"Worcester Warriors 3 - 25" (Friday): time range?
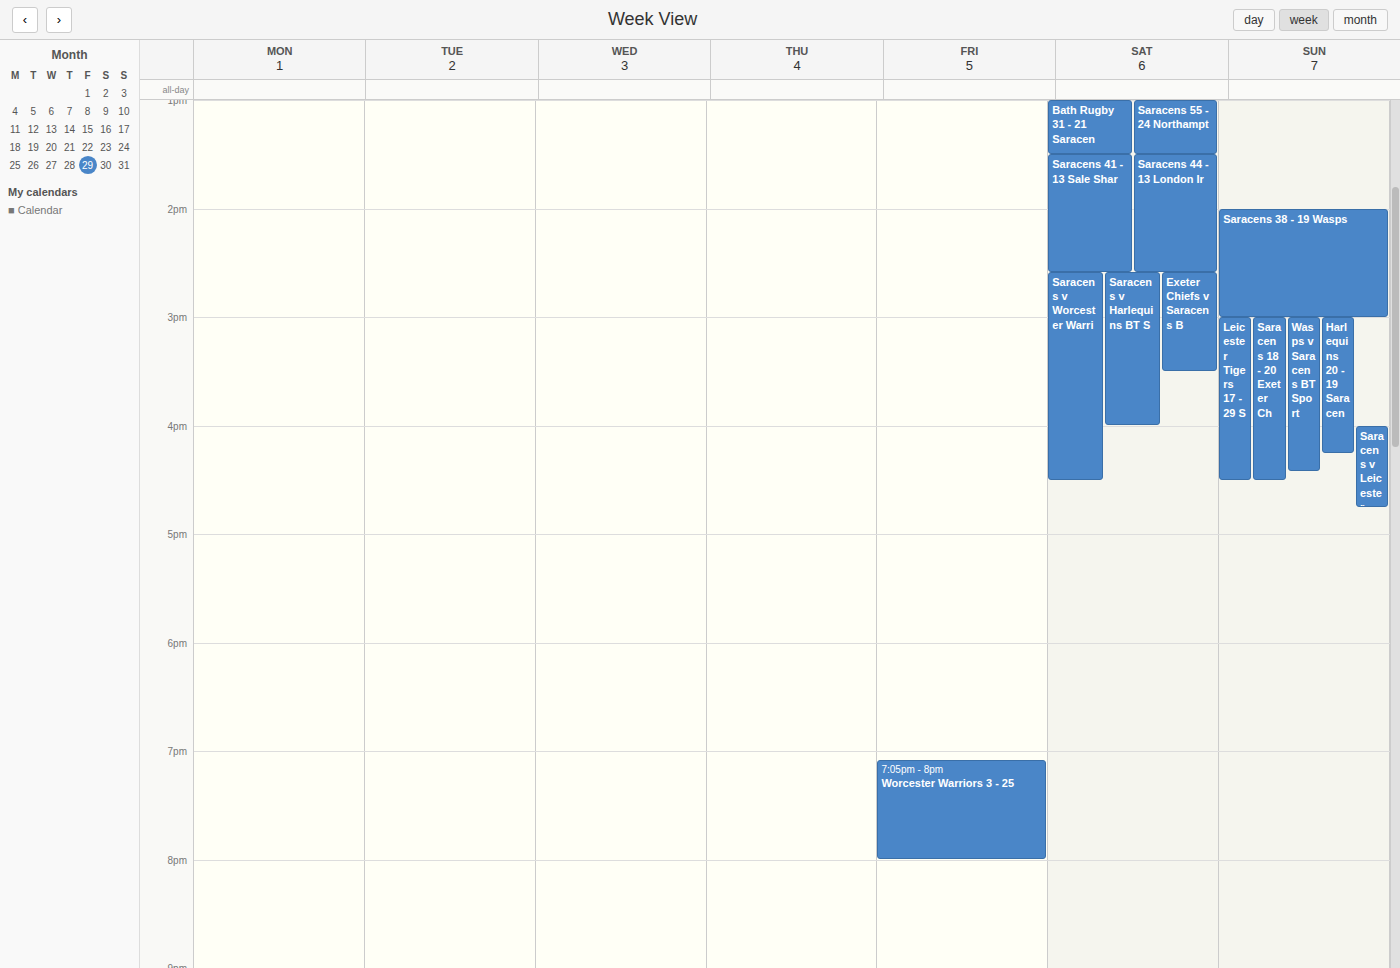
7:05 PM to 8:00 PM